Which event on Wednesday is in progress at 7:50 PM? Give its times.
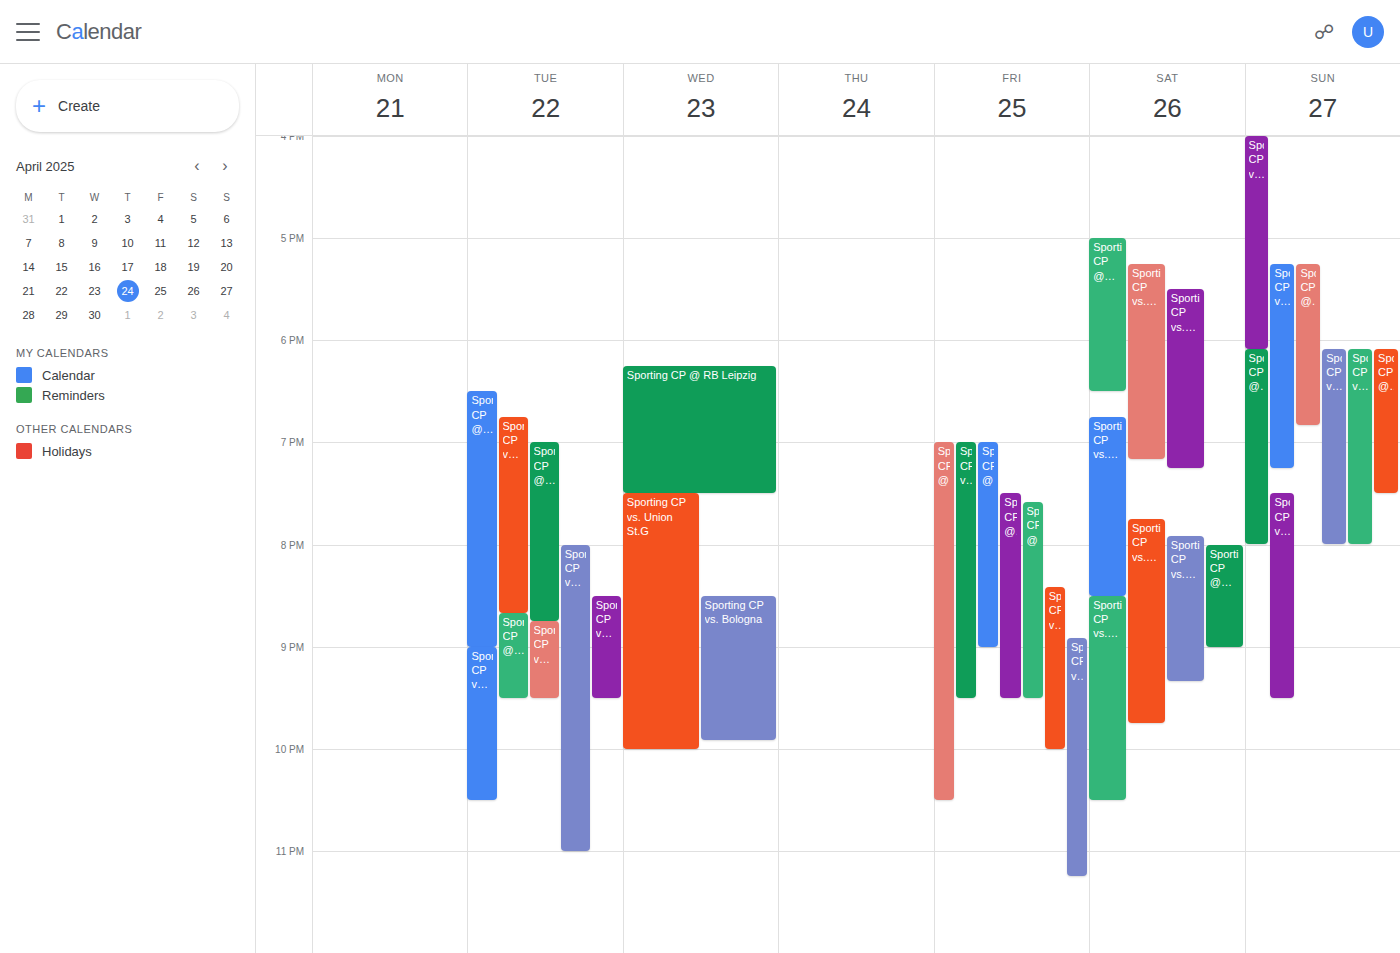
"Sporting CP vs. Union St.G", 7:30 PM to 10:00 PM